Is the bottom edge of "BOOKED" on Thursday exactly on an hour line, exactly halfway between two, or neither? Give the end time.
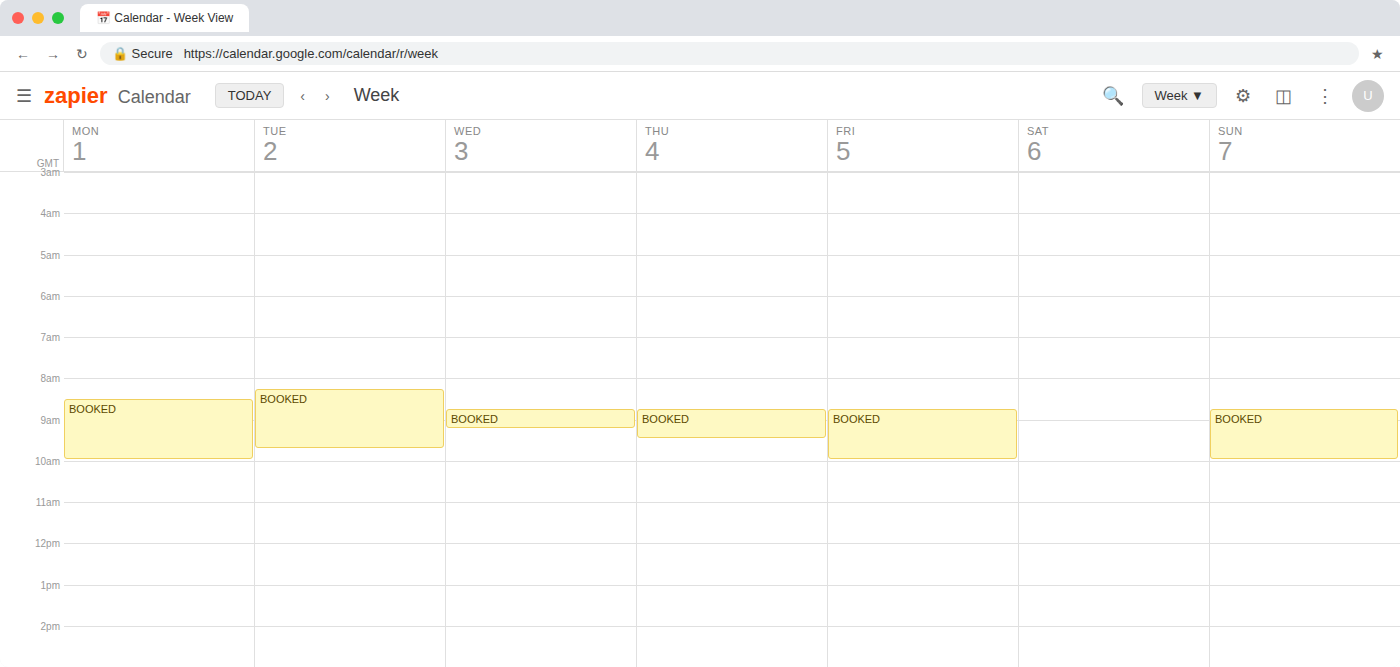
9:30 AM -- halfway between the 9 AM and 10 AM lines.